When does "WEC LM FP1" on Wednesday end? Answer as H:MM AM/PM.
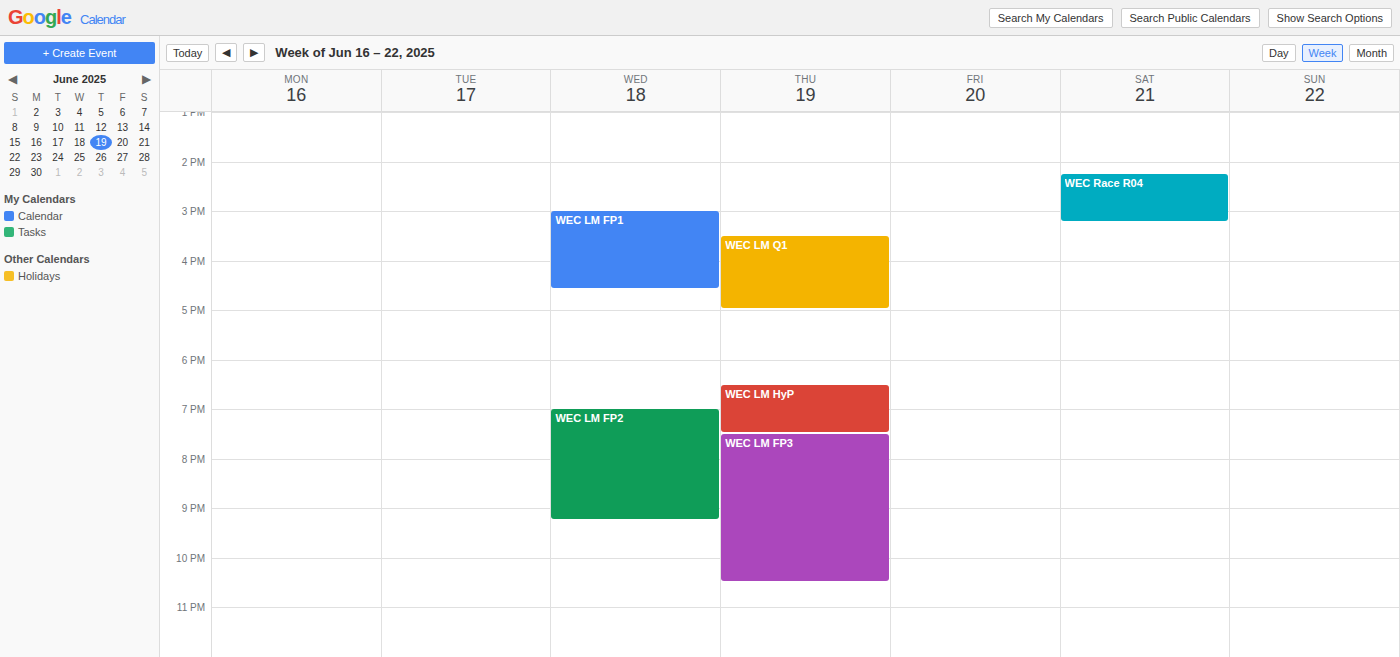
4:35 PM